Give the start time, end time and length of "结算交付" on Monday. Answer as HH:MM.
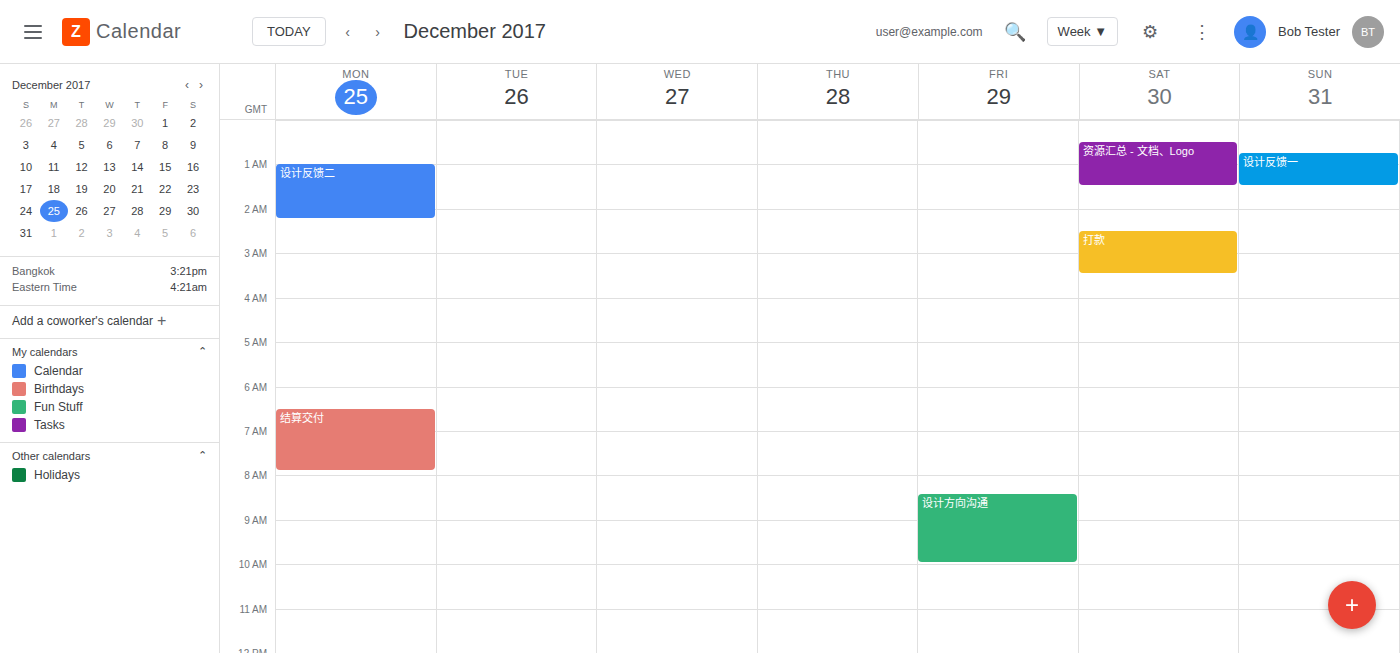
06:30 to 07:55, 1 hour 25 minutes